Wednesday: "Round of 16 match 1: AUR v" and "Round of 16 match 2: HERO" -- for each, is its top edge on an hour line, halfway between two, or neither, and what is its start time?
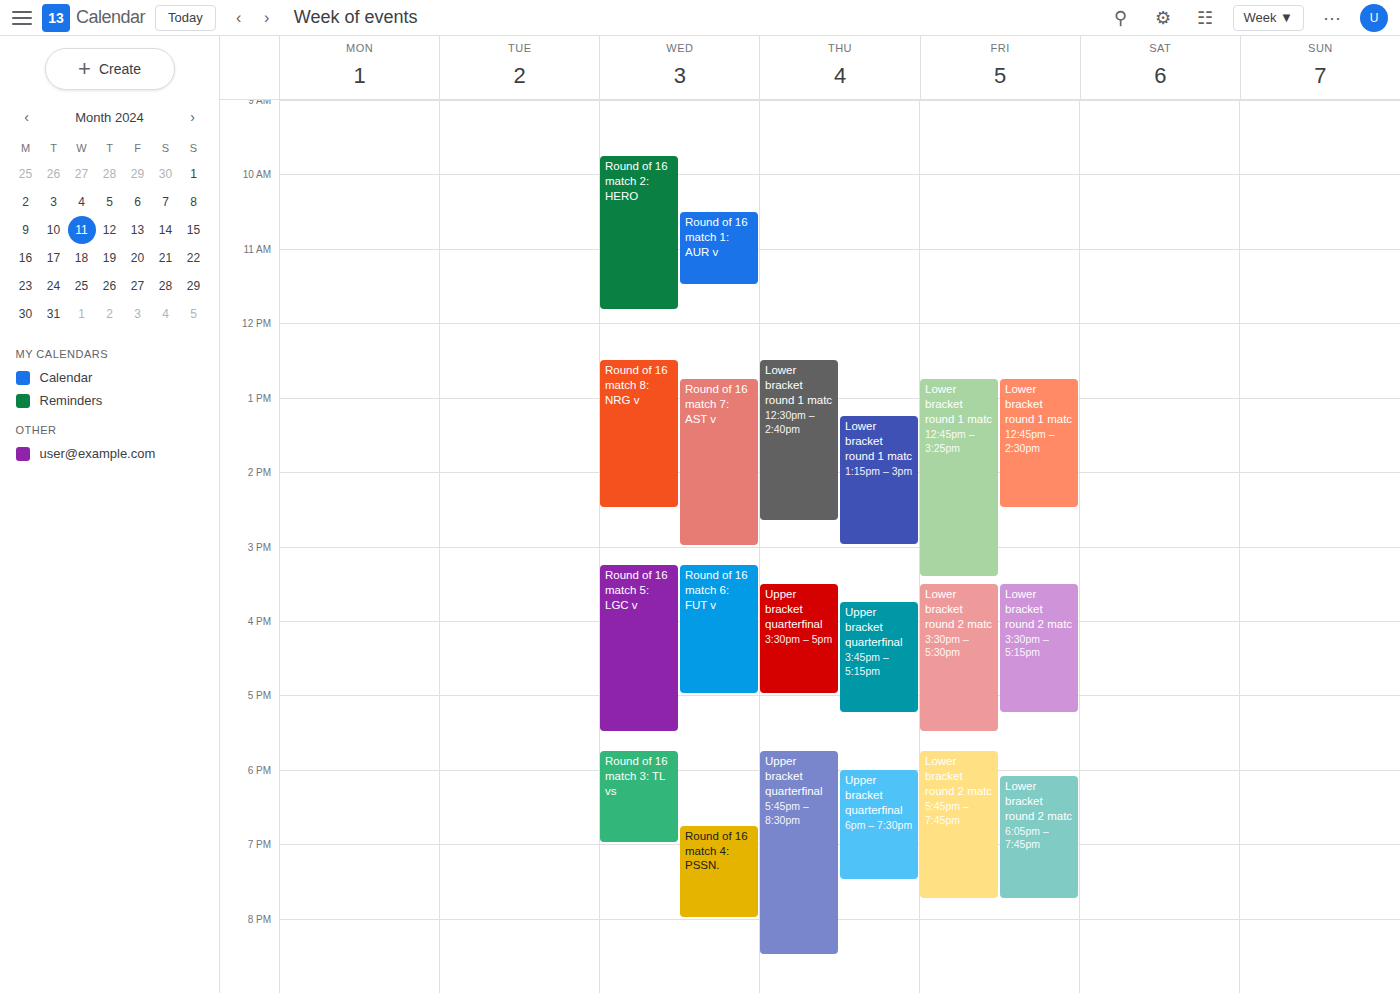
"Round of 16 match 1: AUR v": 10:30 AM, halfway between the 10 AM and 11 AM lines. "Round of 16 match 2: HERO": 9:45 AM, neither: three quarters of the way from the 9 AM line to the 10 AM line.